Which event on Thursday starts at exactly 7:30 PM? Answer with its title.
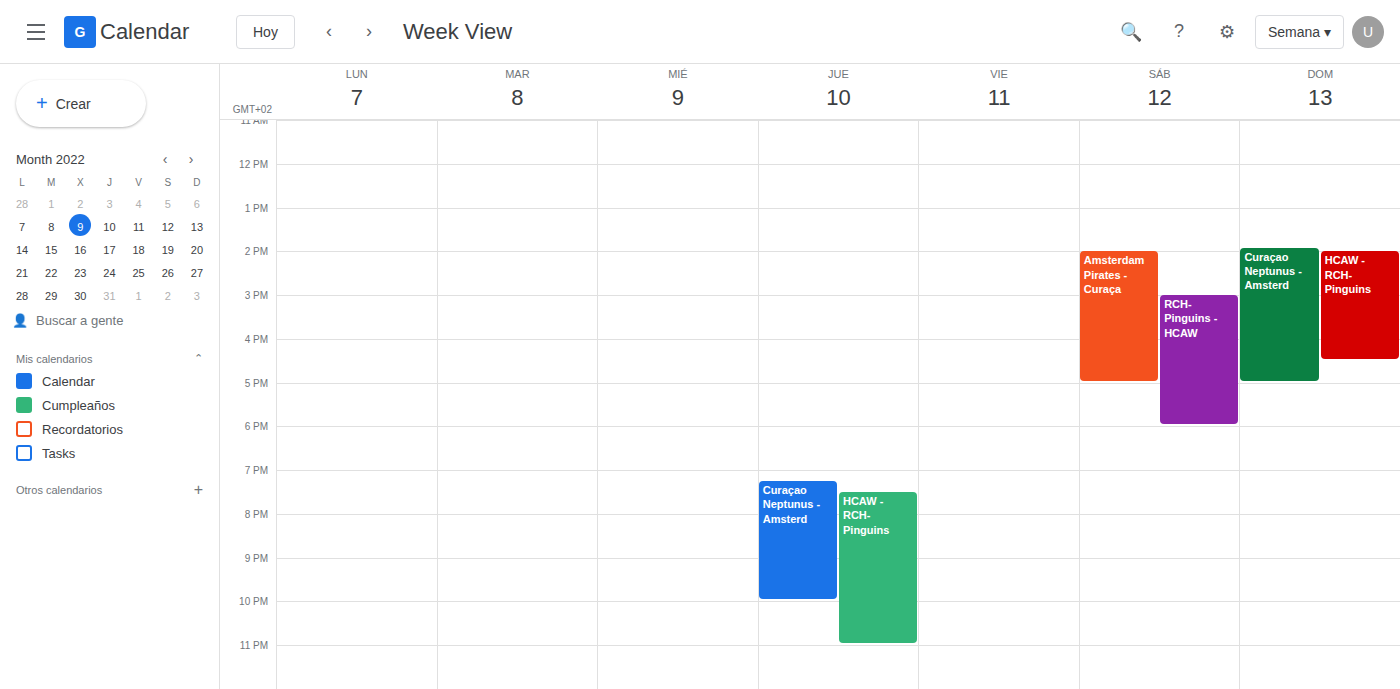
"HCAW - RCH-Pinguins"